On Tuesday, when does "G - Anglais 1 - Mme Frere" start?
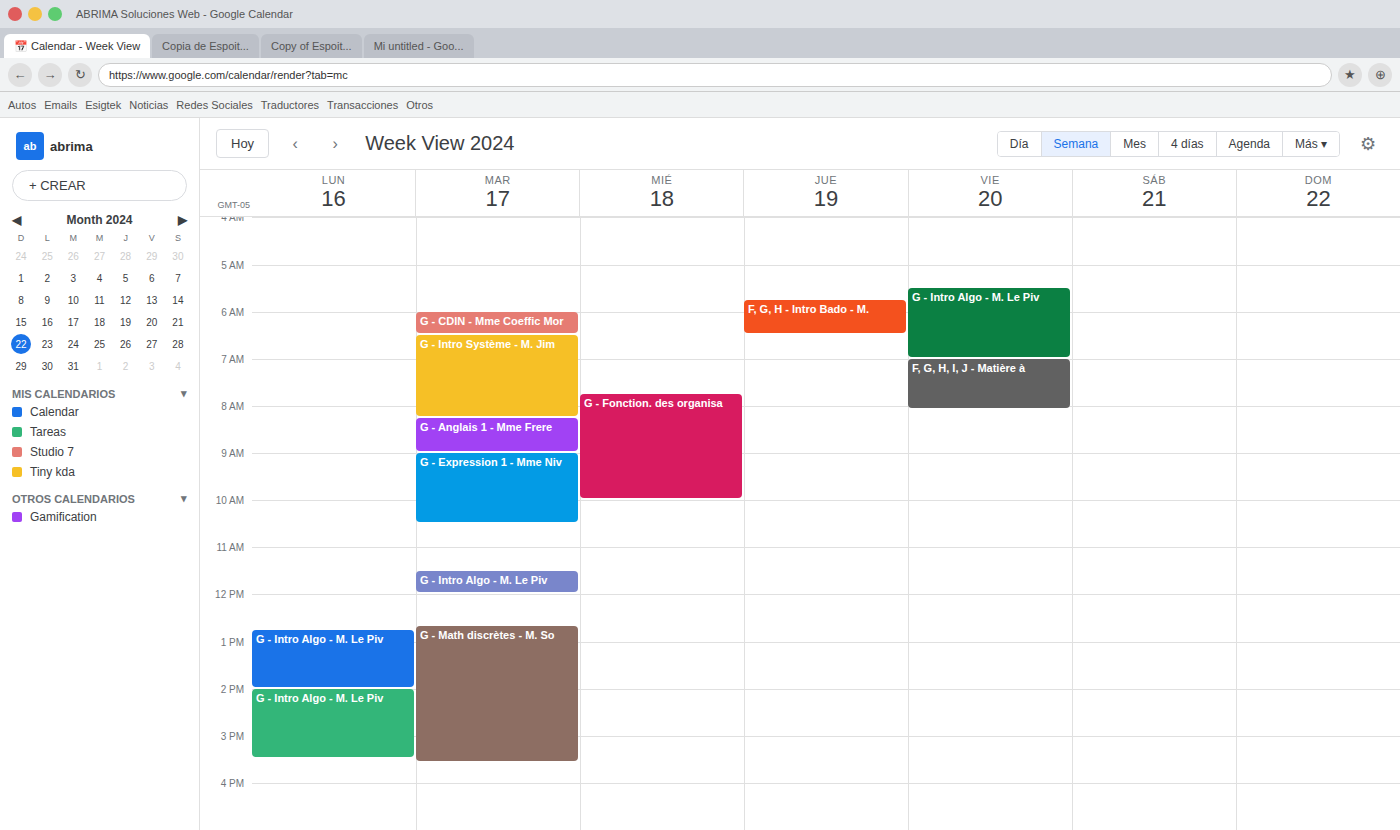
8:15 AM